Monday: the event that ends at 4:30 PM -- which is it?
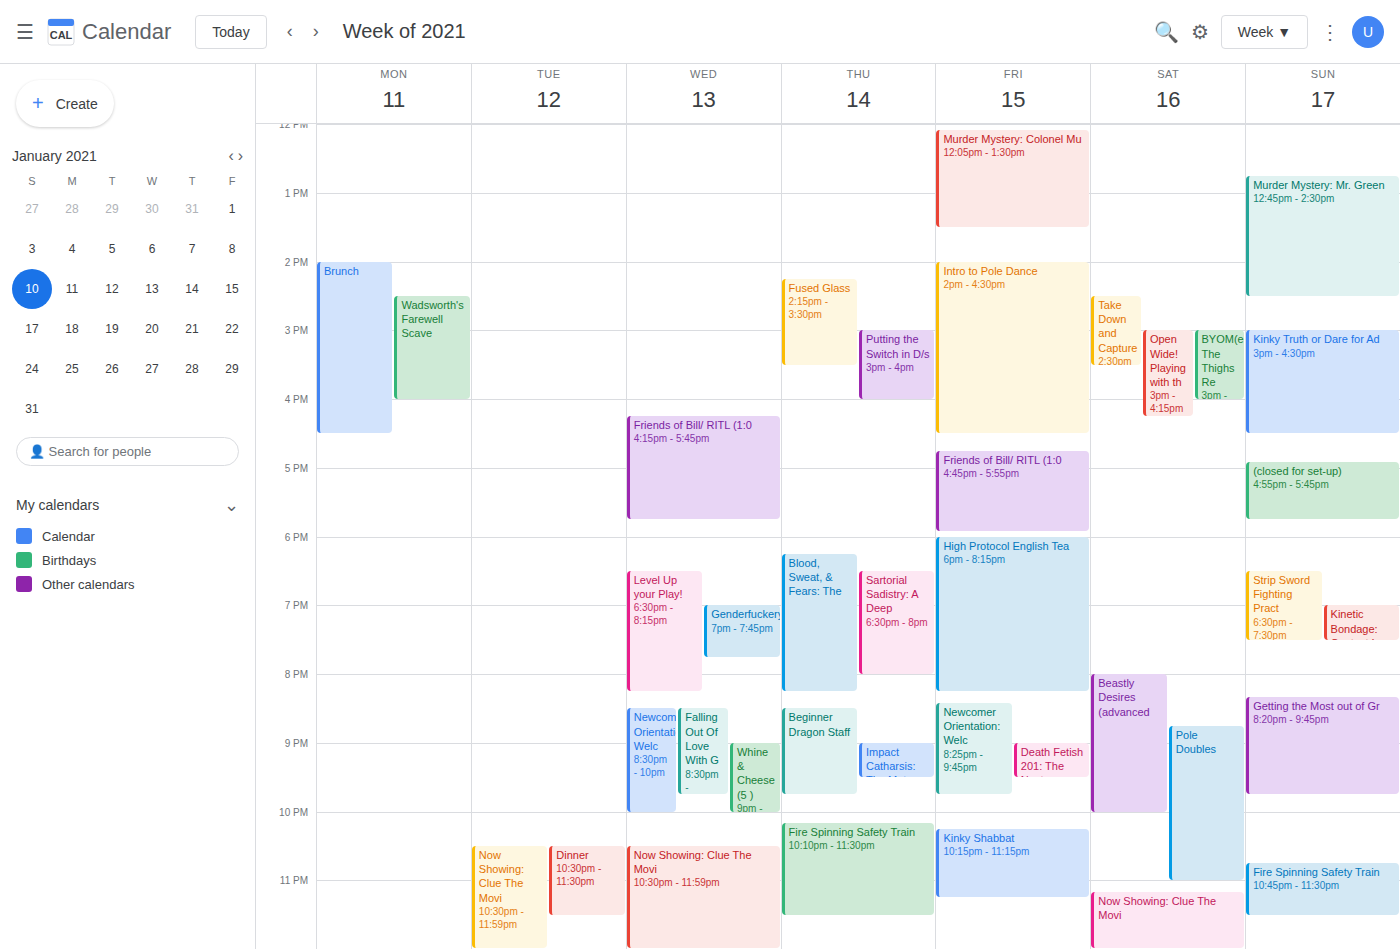
"Brunch"